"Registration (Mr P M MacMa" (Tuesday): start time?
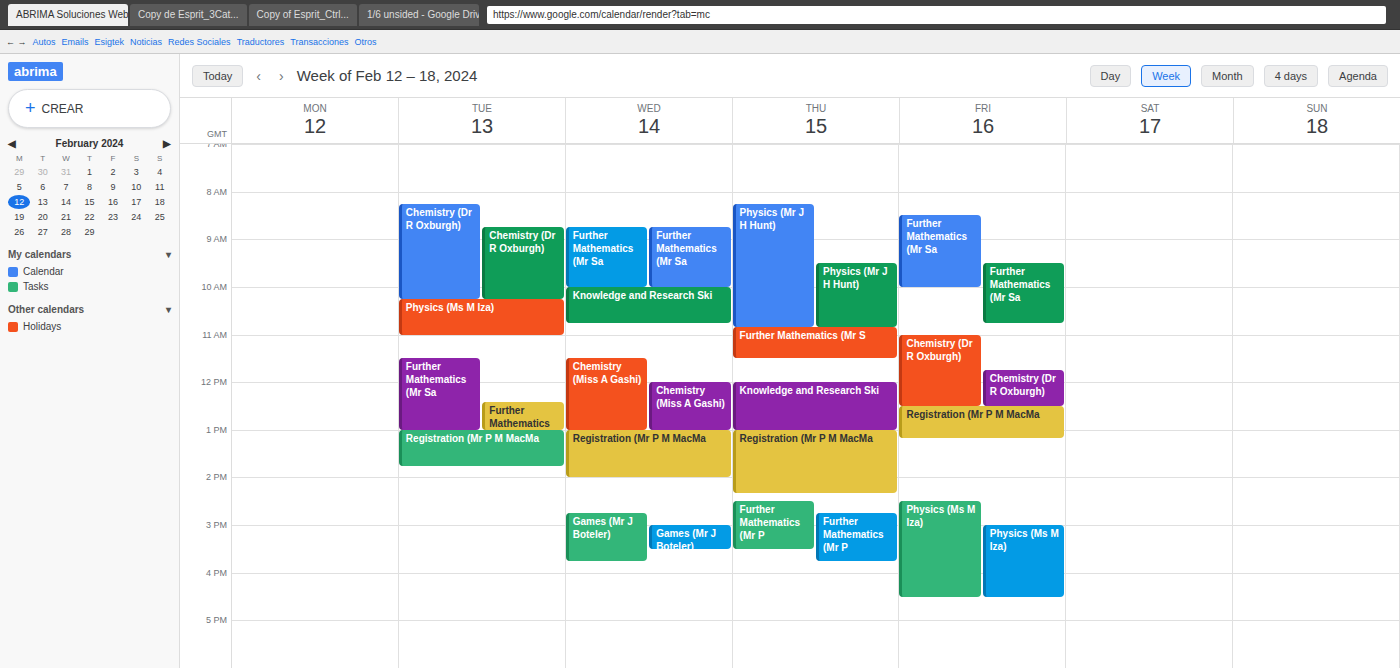
1:00 PM